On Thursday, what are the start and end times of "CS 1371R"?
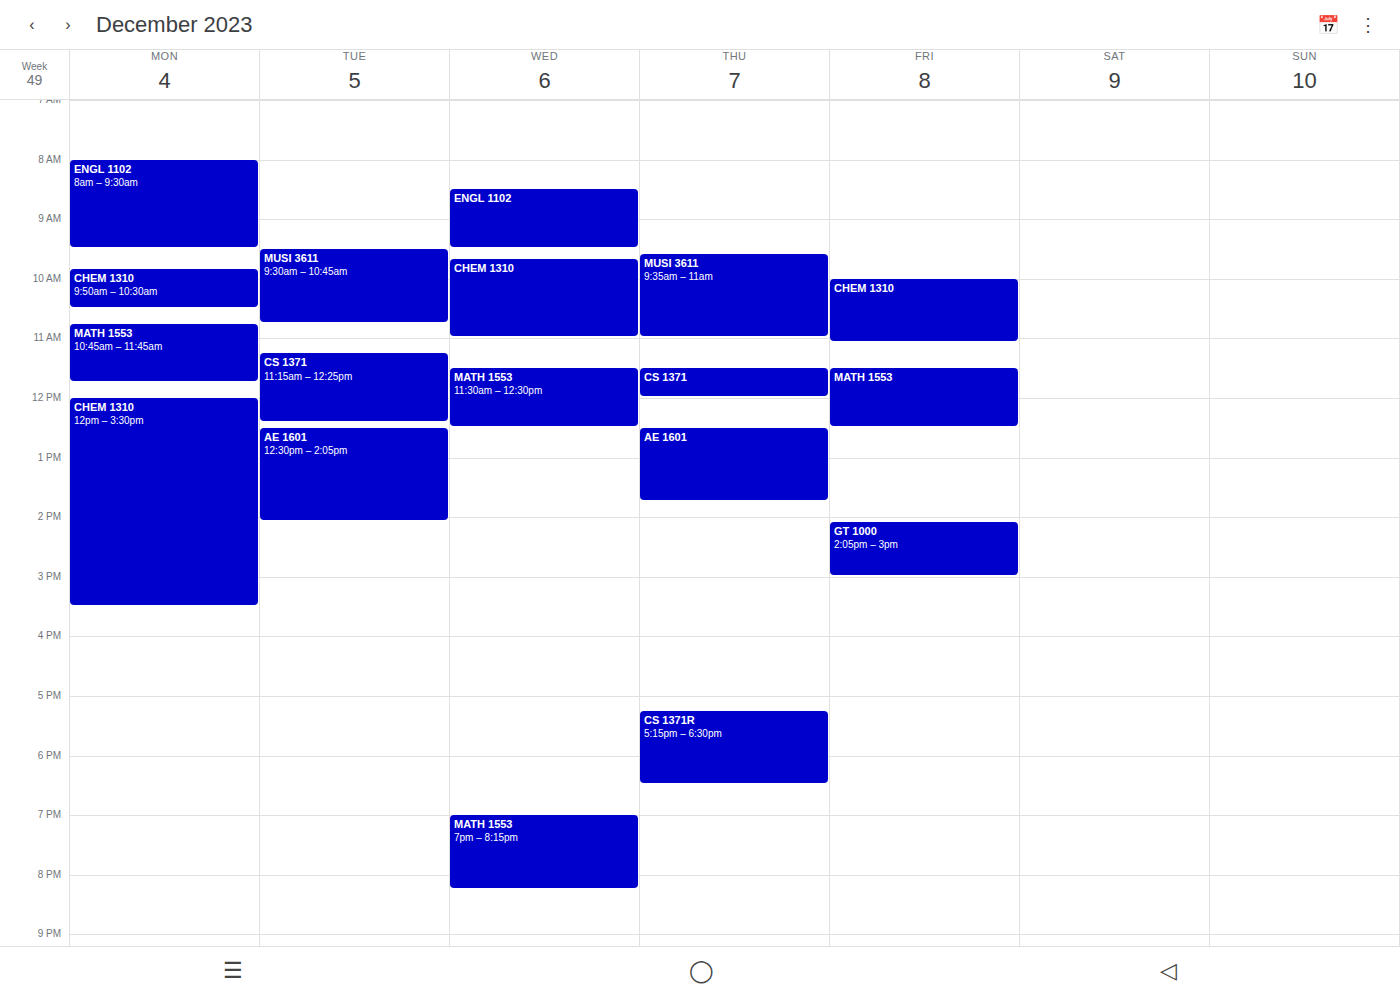
5:15 PM to 6:30 PM